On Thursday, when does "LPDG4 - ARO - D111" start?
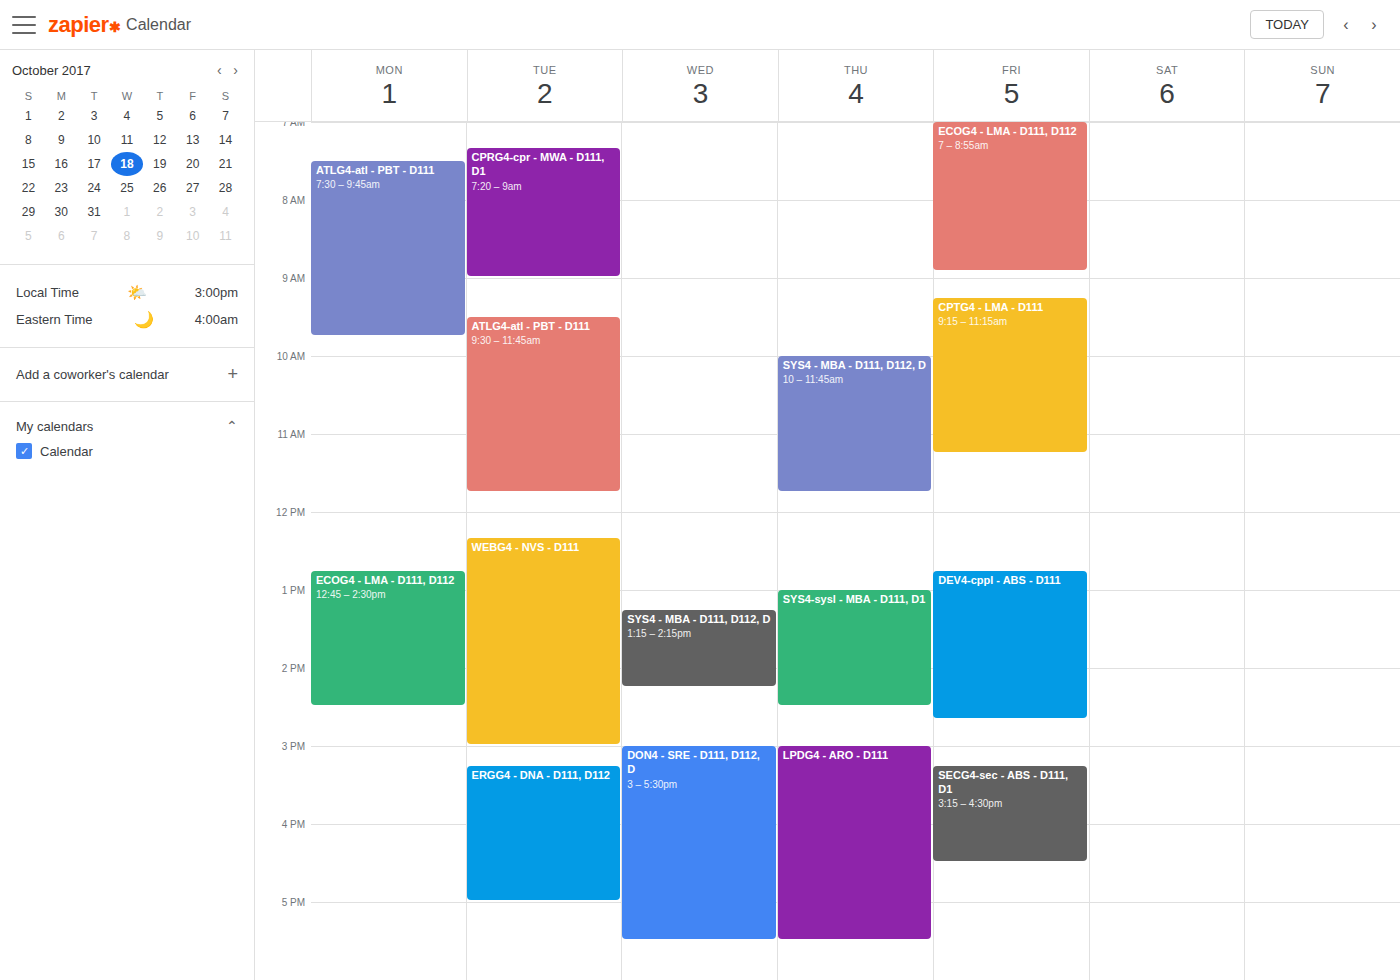
3:00 PM